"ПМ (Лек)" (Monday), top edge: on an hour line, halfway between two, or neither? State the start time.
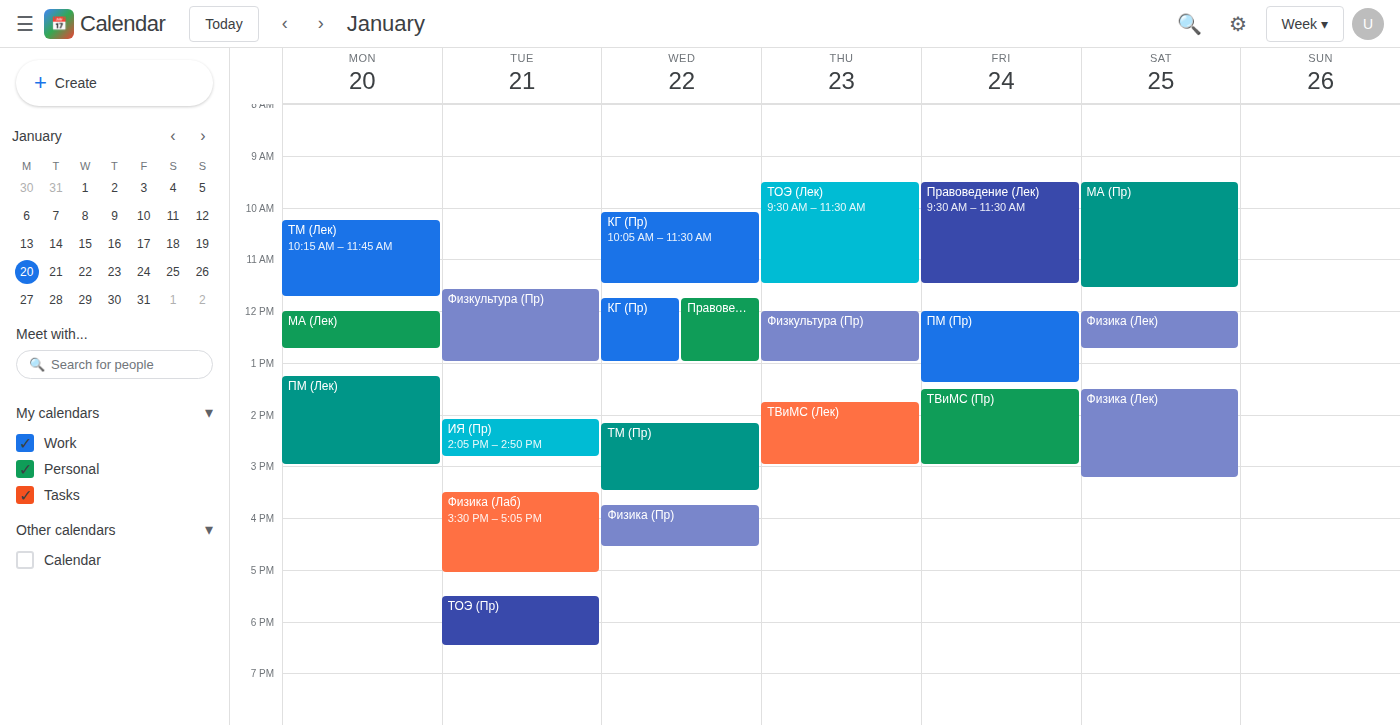
1:15 PM -- neither: a quarter of the way from the 1 PM line to the 2 PM line.